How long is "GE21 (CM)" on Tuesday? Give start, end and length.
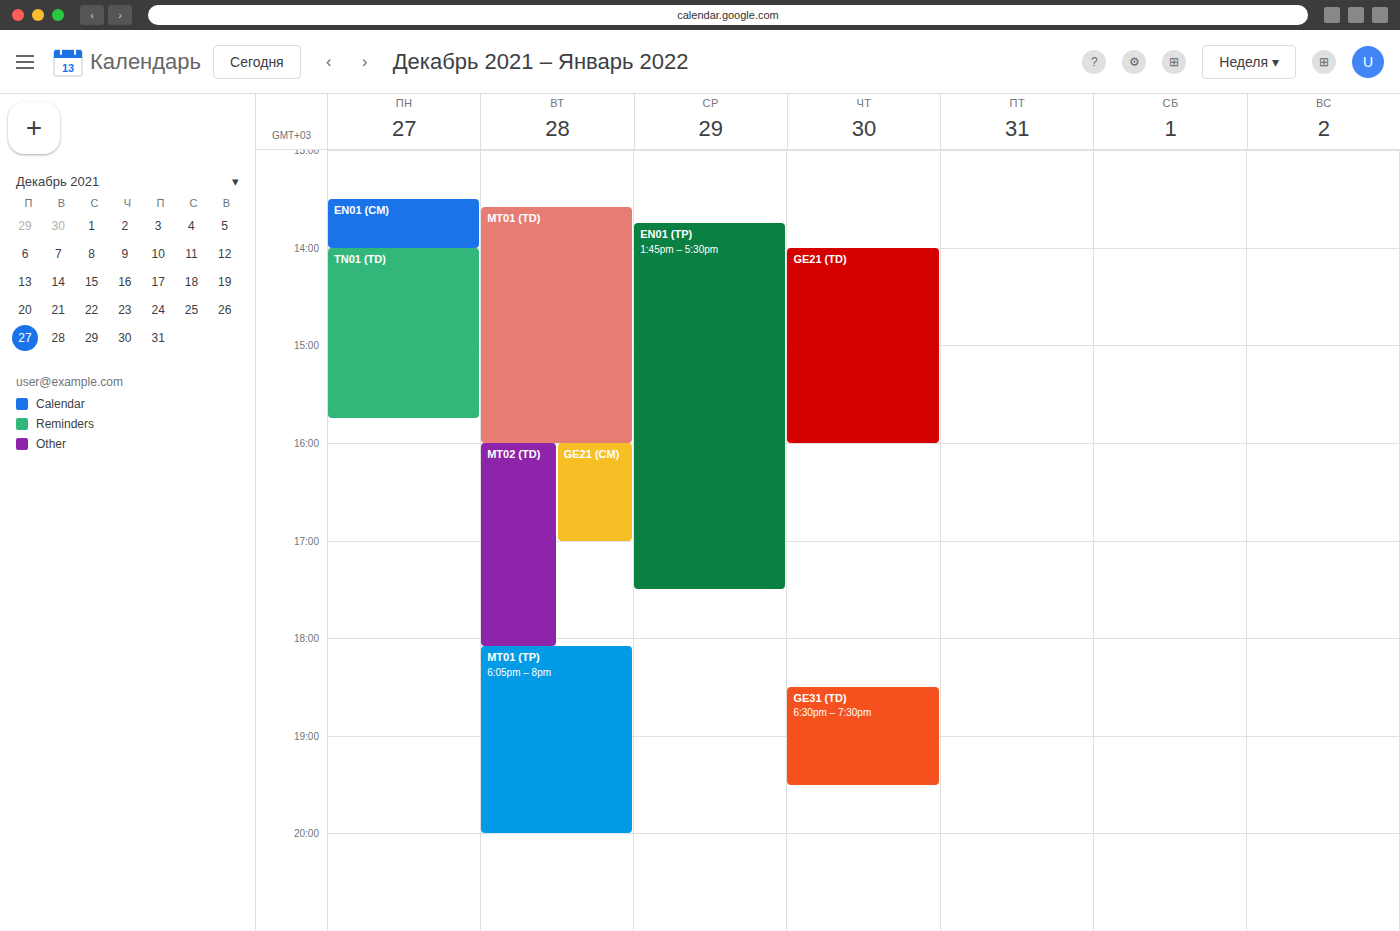
4:00 PM to 5:00 PM, 1 hour